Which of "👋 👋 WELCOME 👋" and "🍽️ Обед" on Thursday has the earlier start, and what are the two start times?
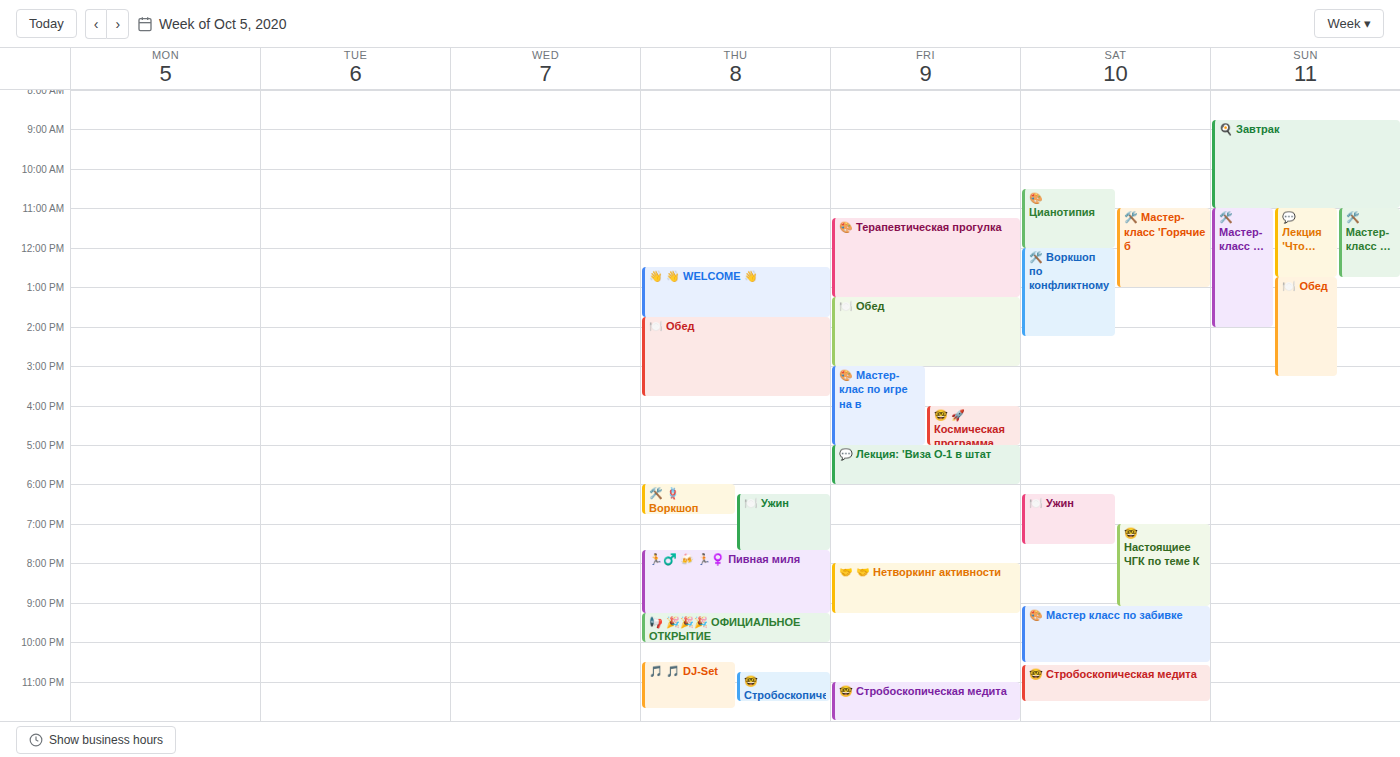
"👋 👋 WELCOME 👋" 12:30 PM; "🍽️ Обед" 1:45 PM.